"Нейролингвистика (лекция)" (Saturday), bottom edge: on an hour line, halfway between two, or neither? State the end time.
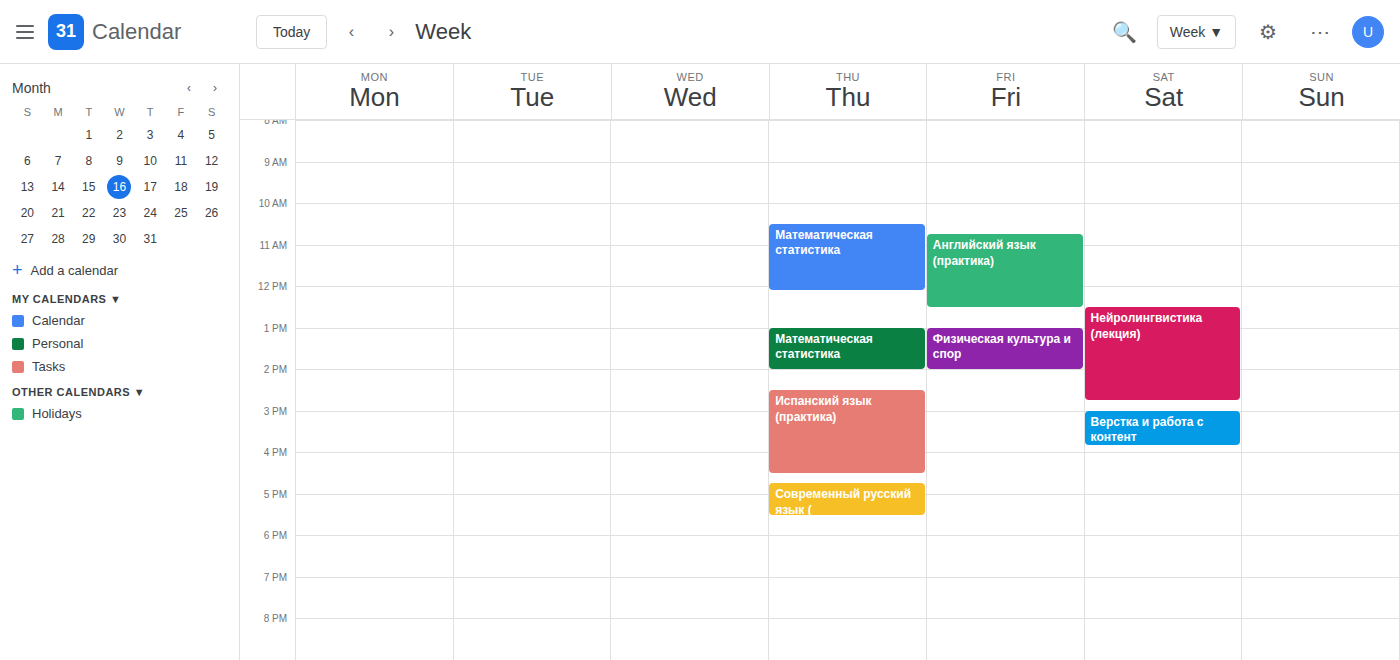
2:45 PM -- neither: three quarters of the way from the 2 PM line to the 3 PM line.